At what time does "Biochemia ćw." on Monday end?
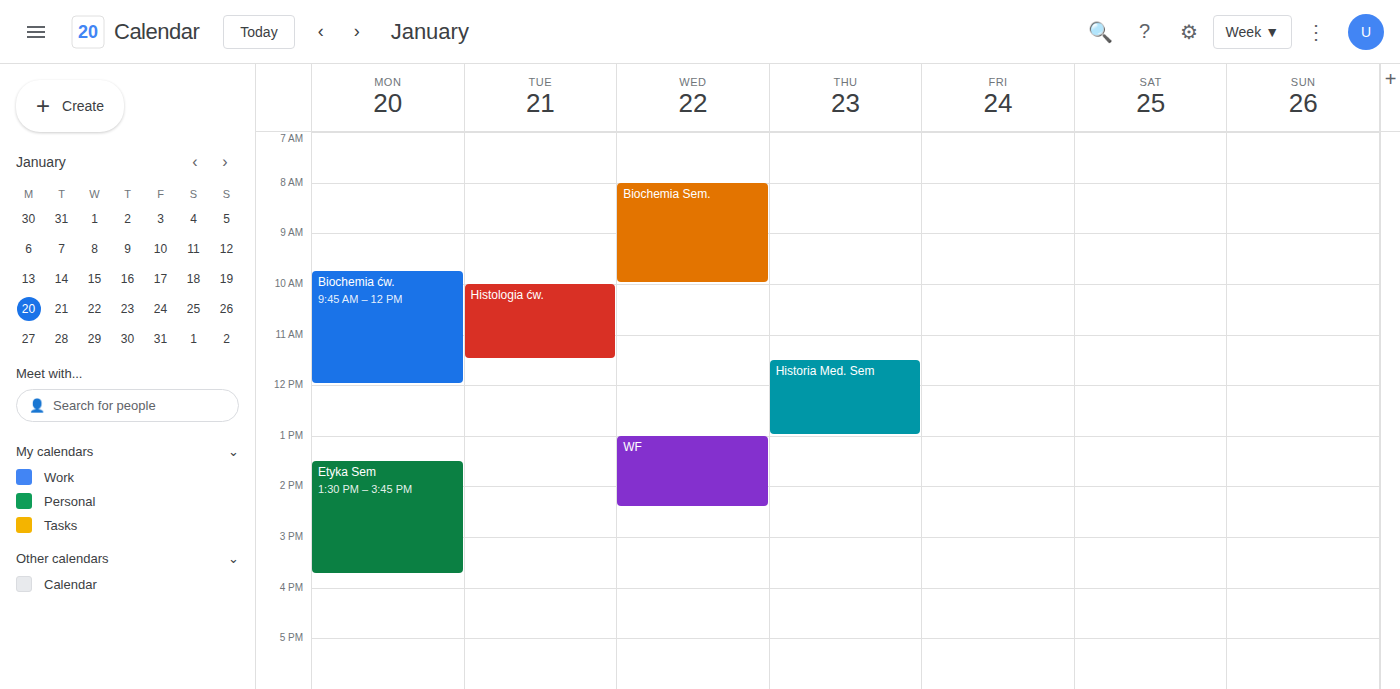
12:00 PM